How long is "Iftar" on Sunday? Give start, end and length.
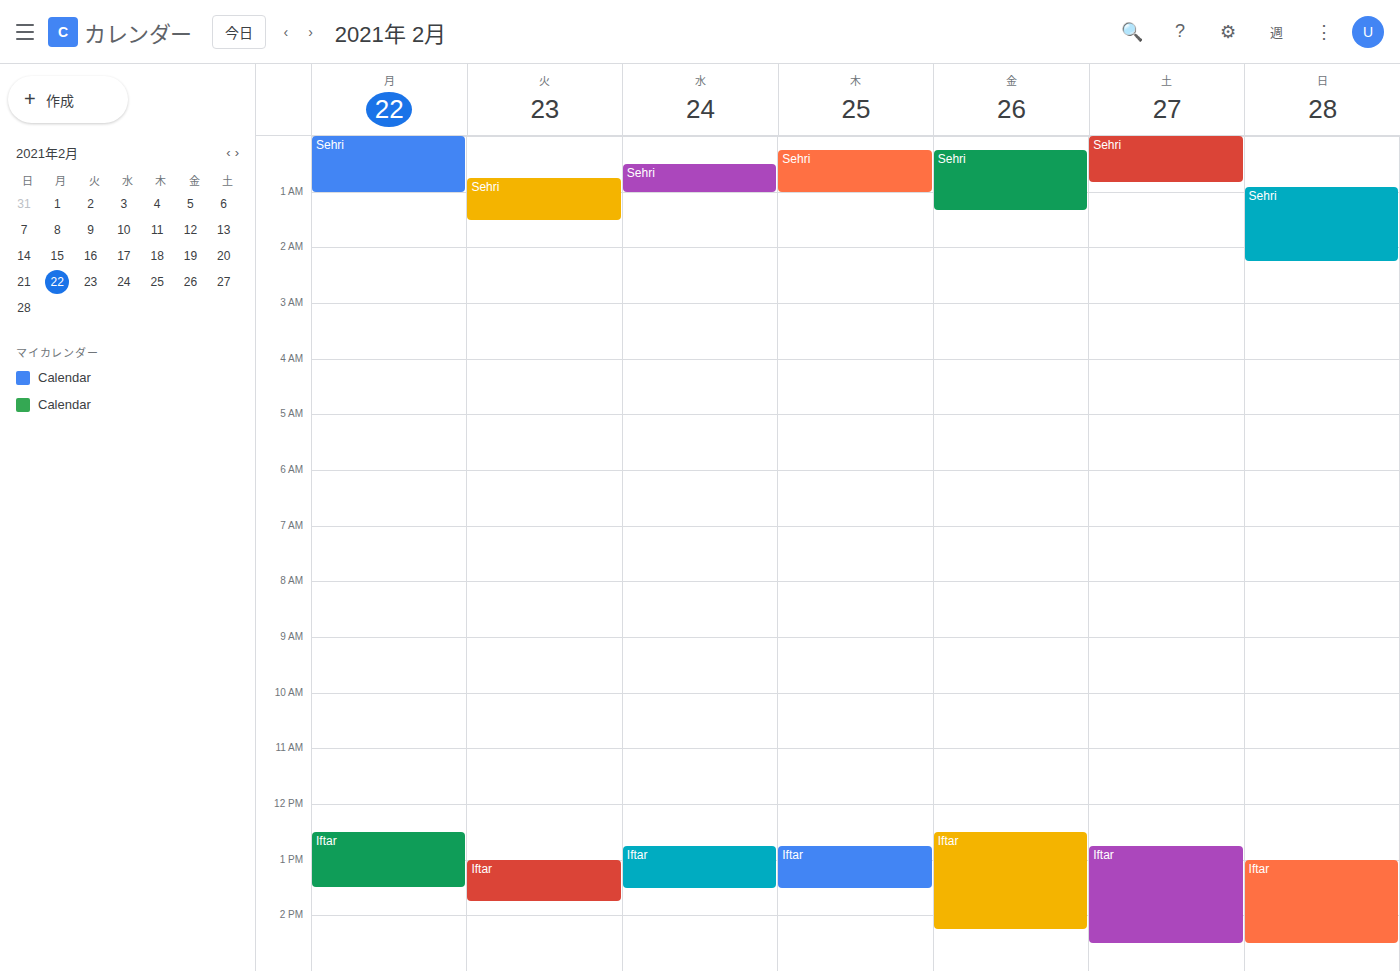
1:00 PM to 2:30 PM, 1 hour 30 minutes